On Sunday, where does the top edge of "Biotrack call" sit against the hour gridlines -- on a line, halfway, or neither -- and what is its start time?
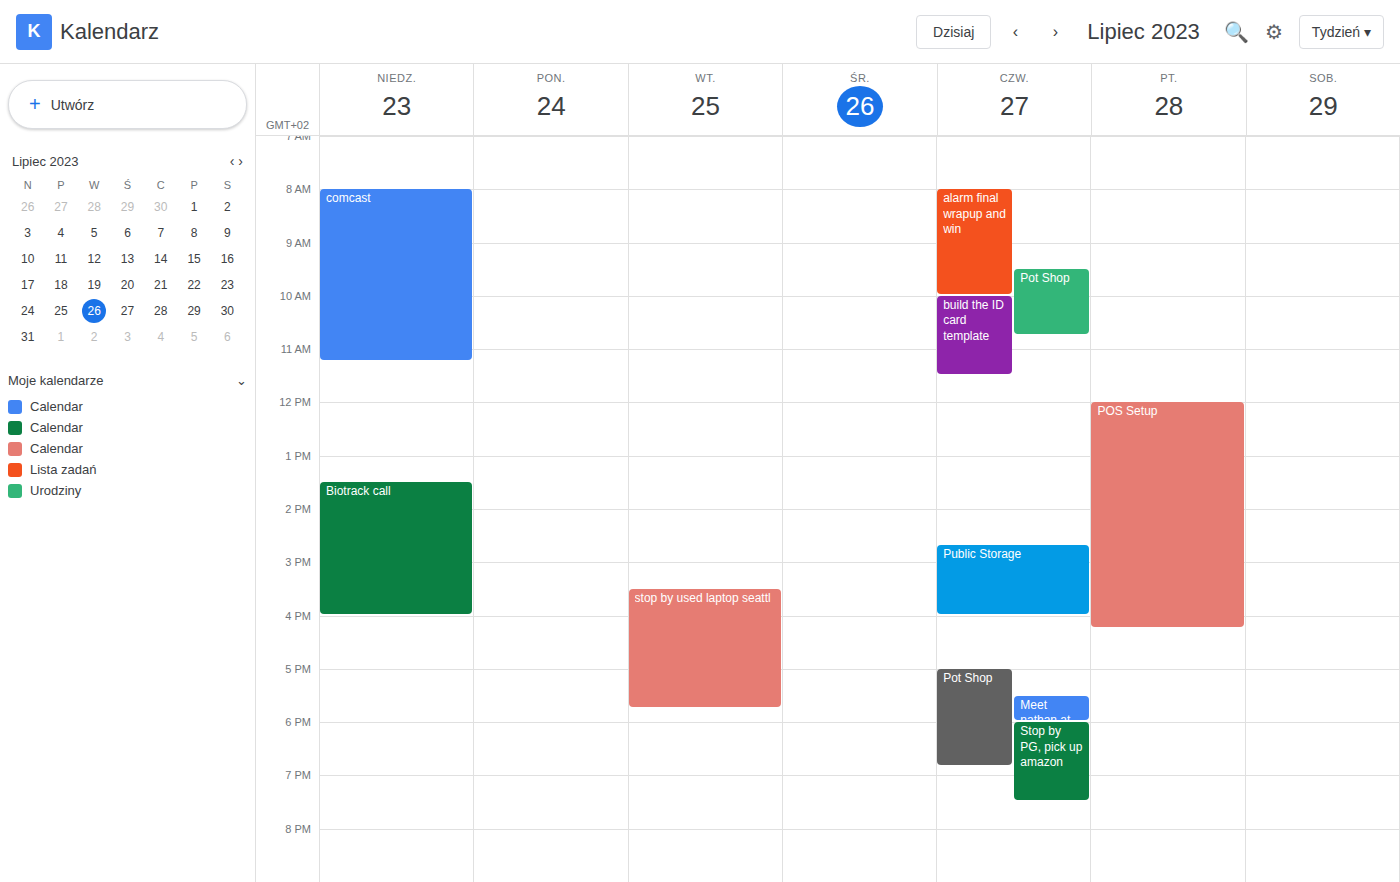
1:30 PM -- halfway between the 1 PM and 2 PM lines.